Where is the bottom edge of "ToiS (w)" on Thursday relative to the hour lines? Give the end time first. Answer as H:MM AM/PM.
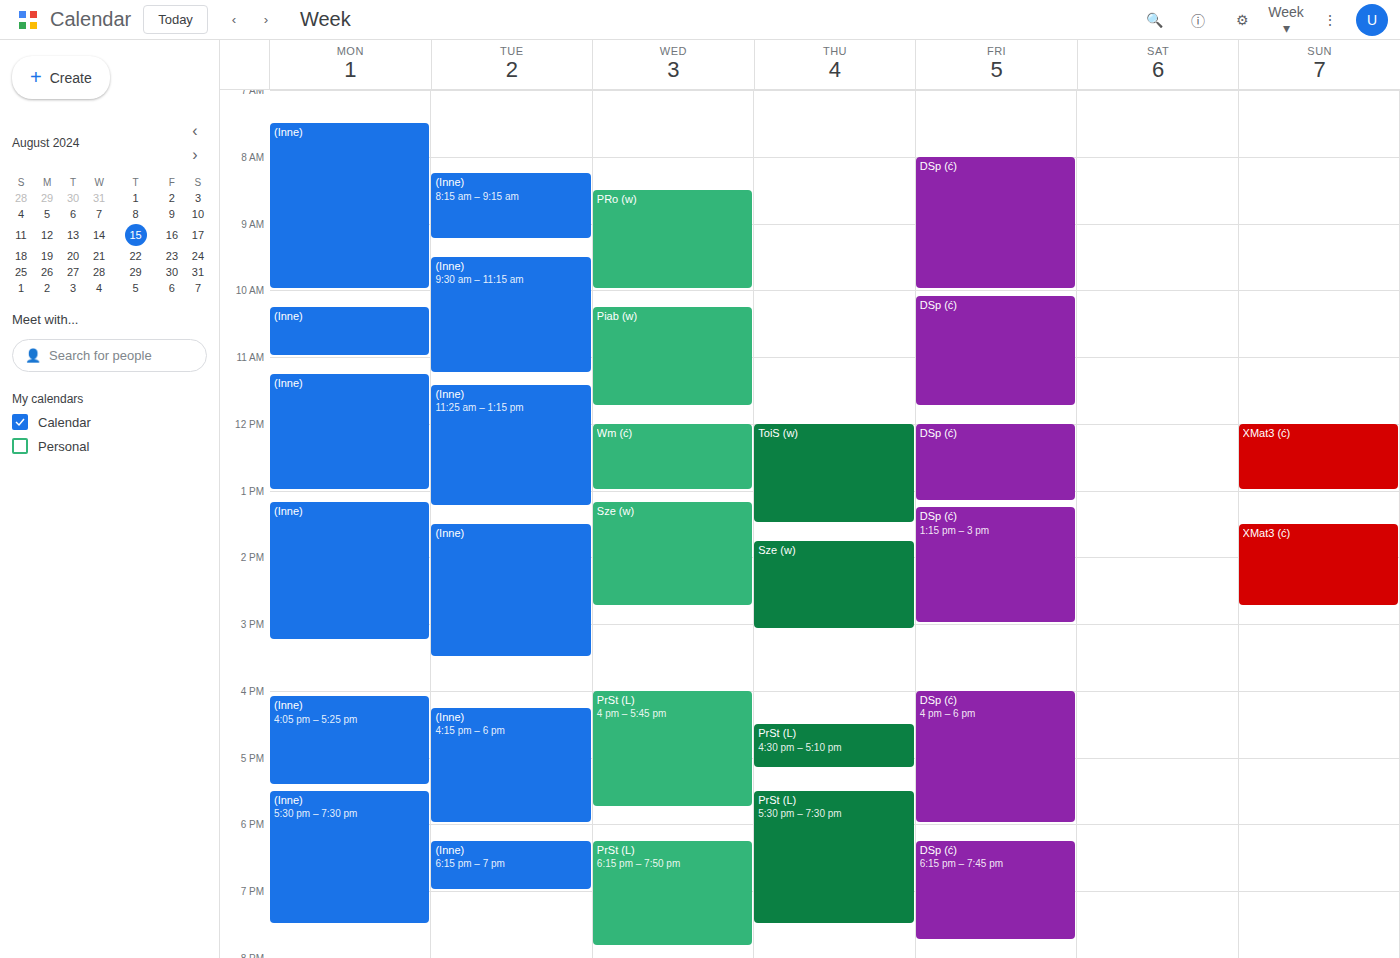
1:30 PM -- halfway between the 1 PM and 2 PM lines.